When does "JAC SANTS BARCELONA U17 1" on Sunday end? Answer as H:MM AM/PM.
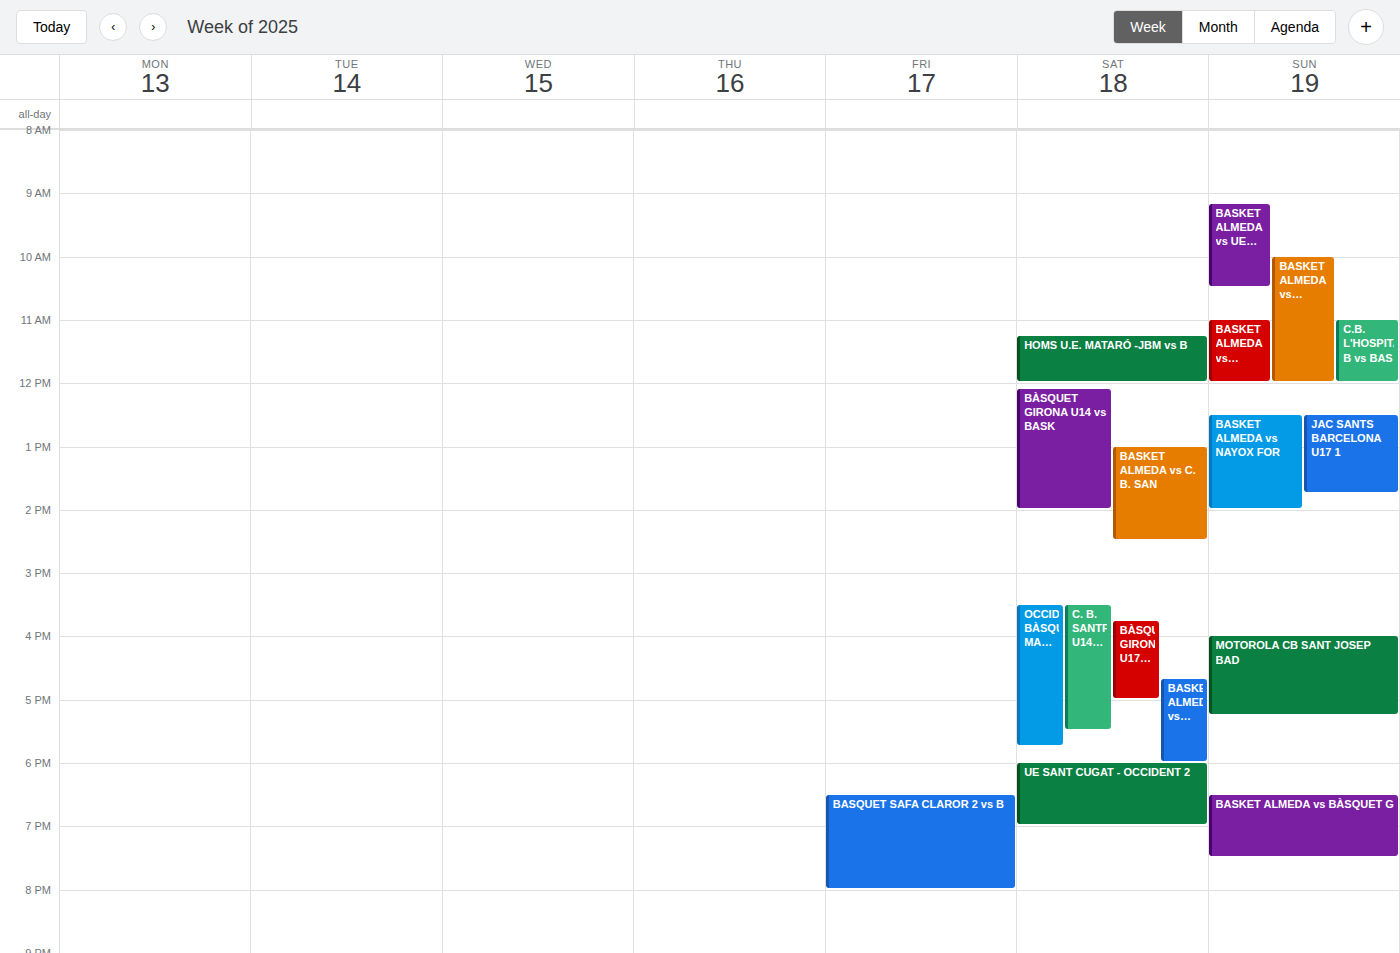
1:45 PM